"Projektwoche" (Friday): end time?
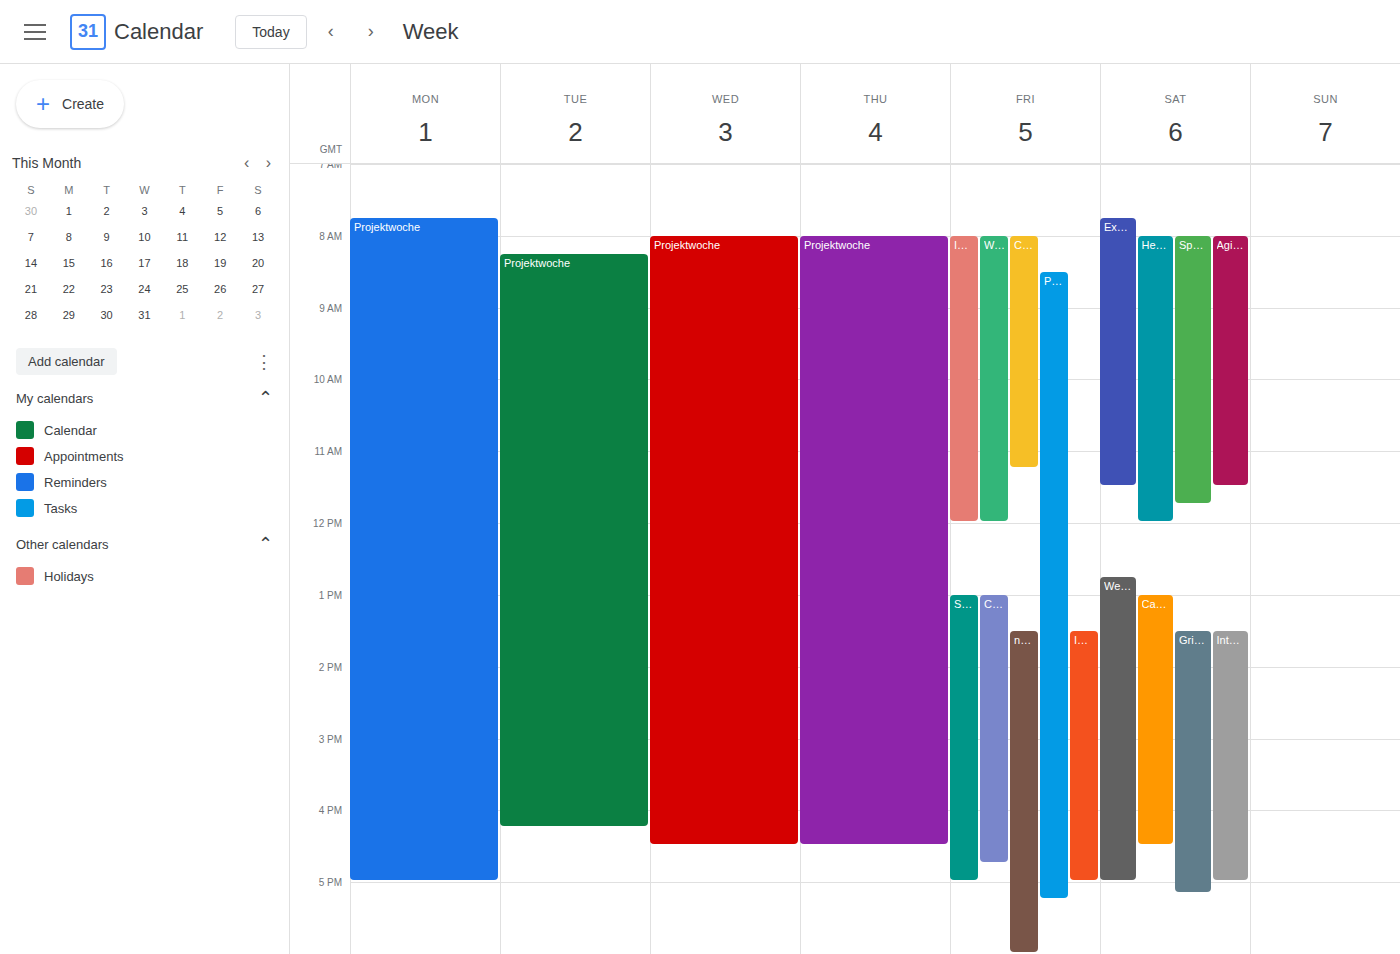
17:15